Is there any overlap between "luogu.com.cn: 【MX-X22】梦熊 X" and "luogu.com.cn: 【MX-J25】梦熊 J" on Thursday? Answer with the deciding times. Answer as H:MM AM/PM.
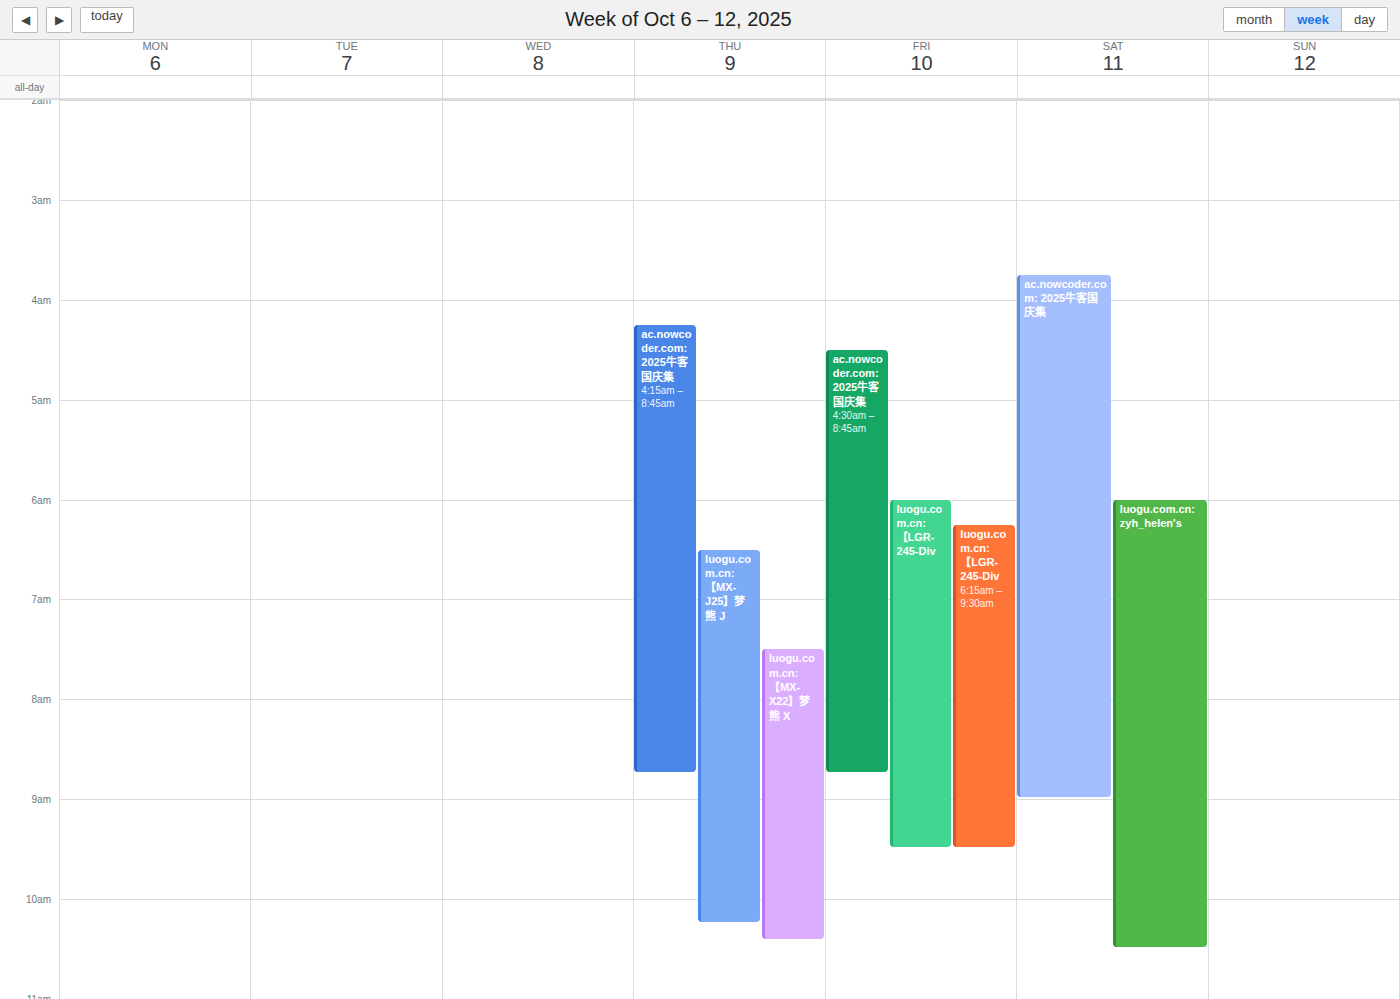
"luogu.com.cn: 【MX-X22】梦熊 X" starts at 7:30 AM, before "luogu.com.cn: 【MX-J25】梦熊 J" ends at 10:15 AM -- they overlap.